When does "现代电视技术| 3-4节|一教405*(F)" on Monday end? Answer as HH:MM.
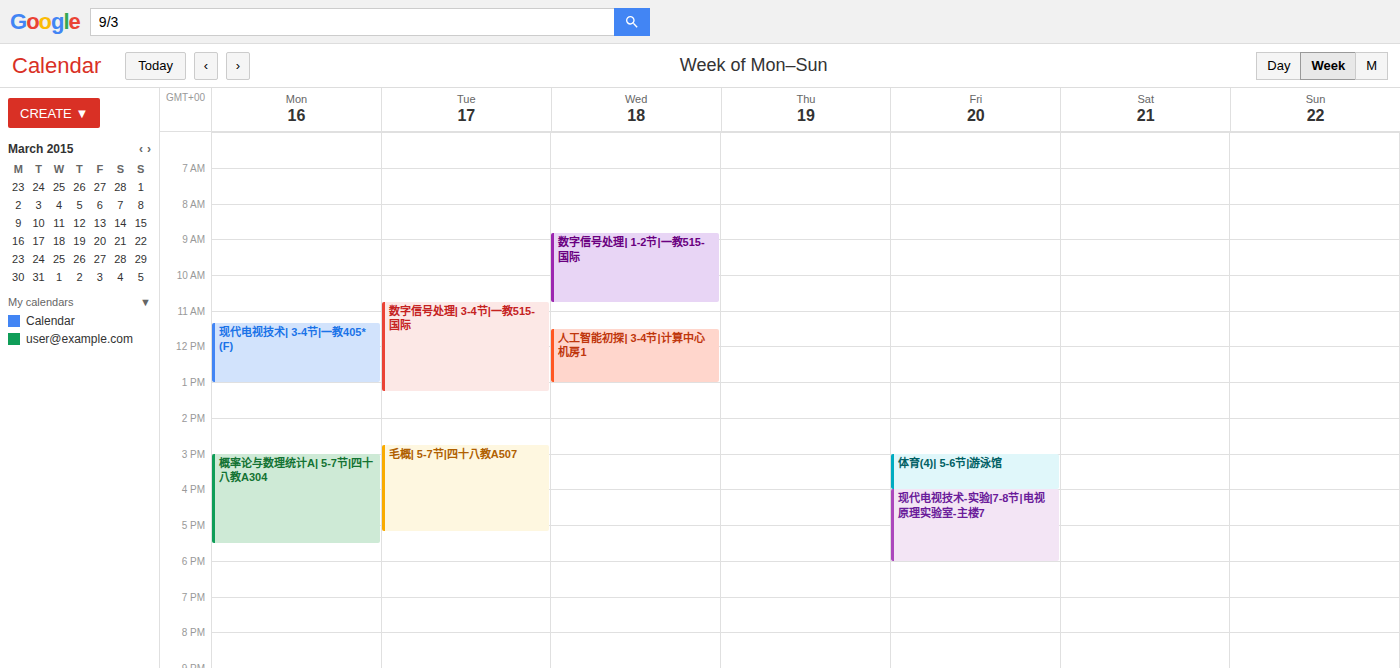
13:00